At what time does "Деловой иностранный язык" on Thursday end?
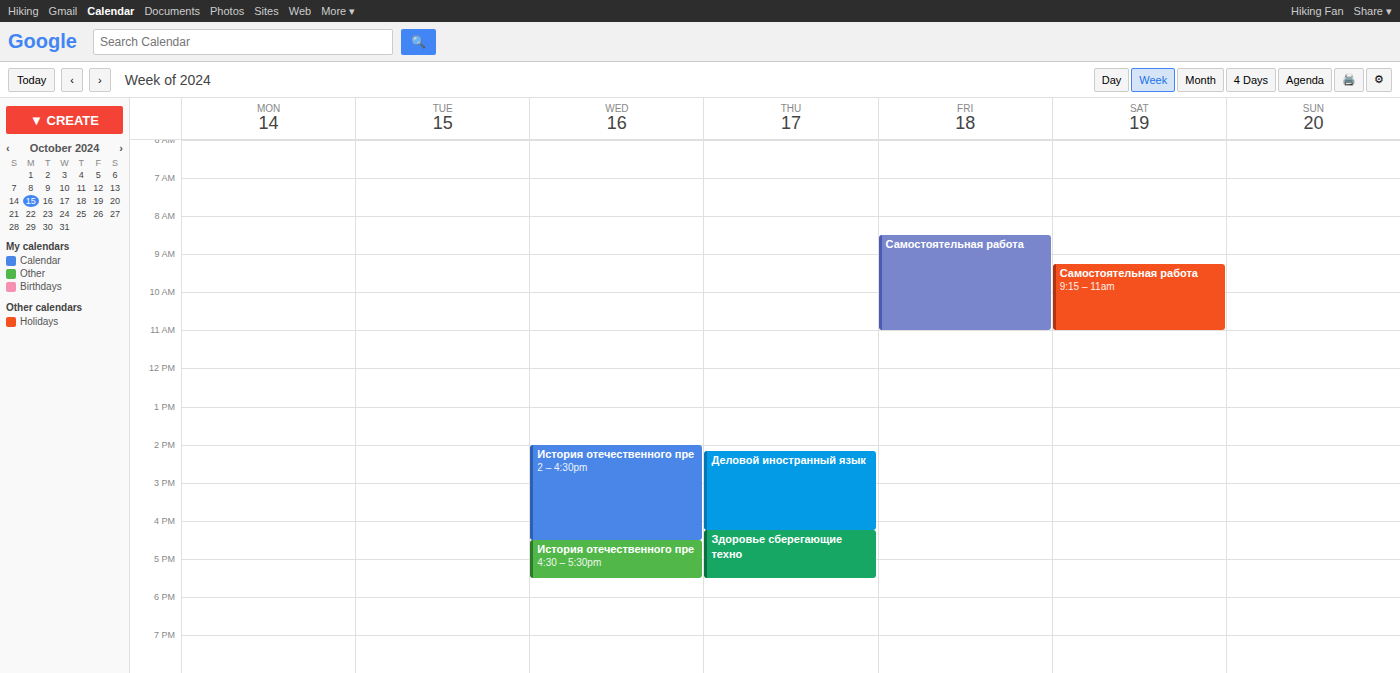
4:15 PM